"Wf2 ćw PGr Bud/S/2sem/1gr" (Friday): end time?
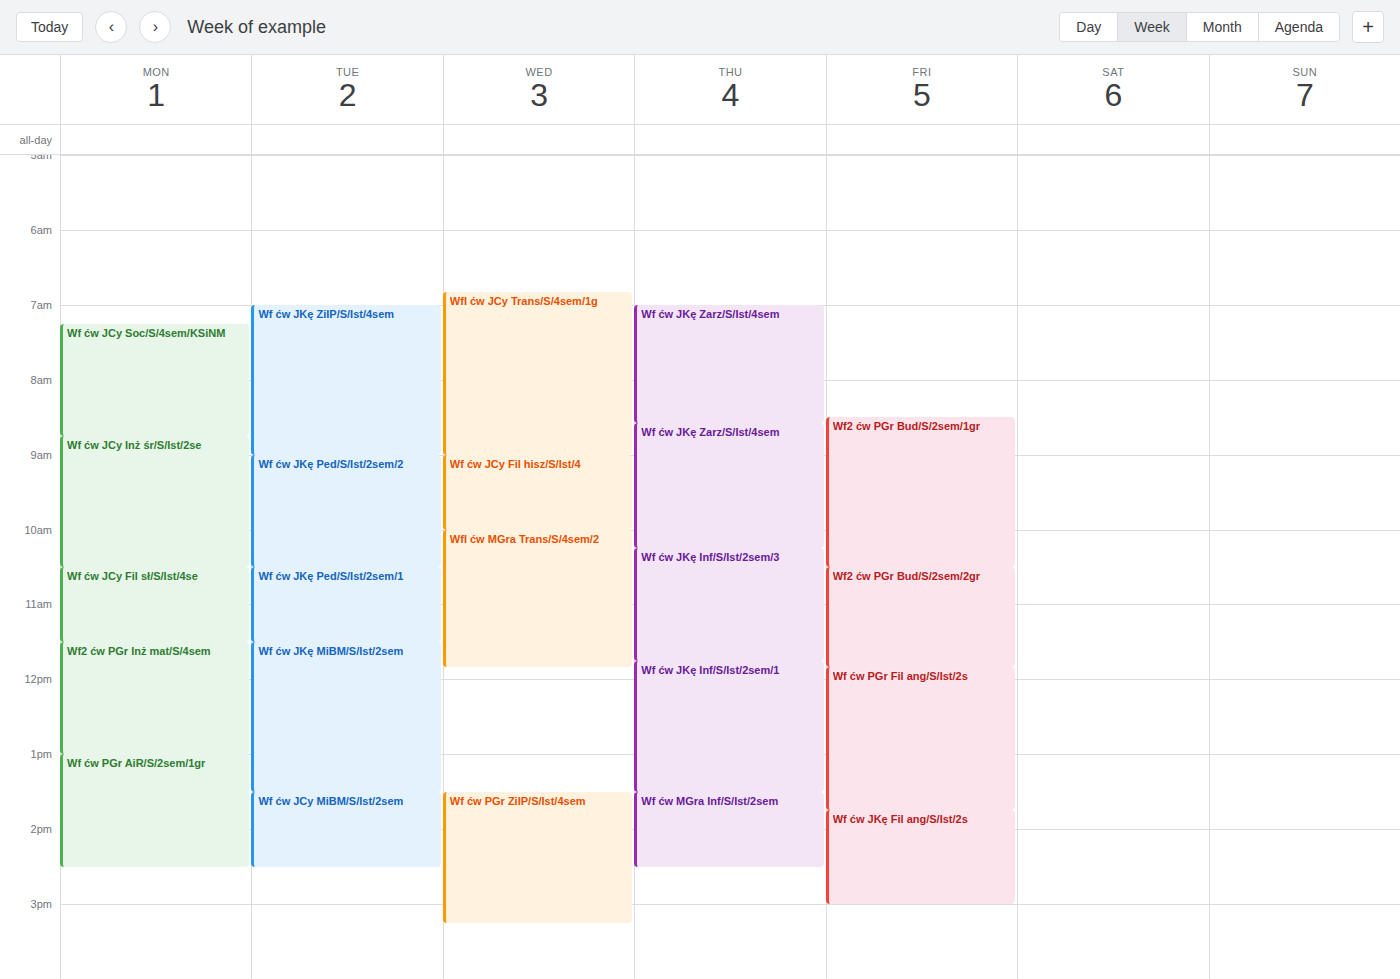
10:30 AM